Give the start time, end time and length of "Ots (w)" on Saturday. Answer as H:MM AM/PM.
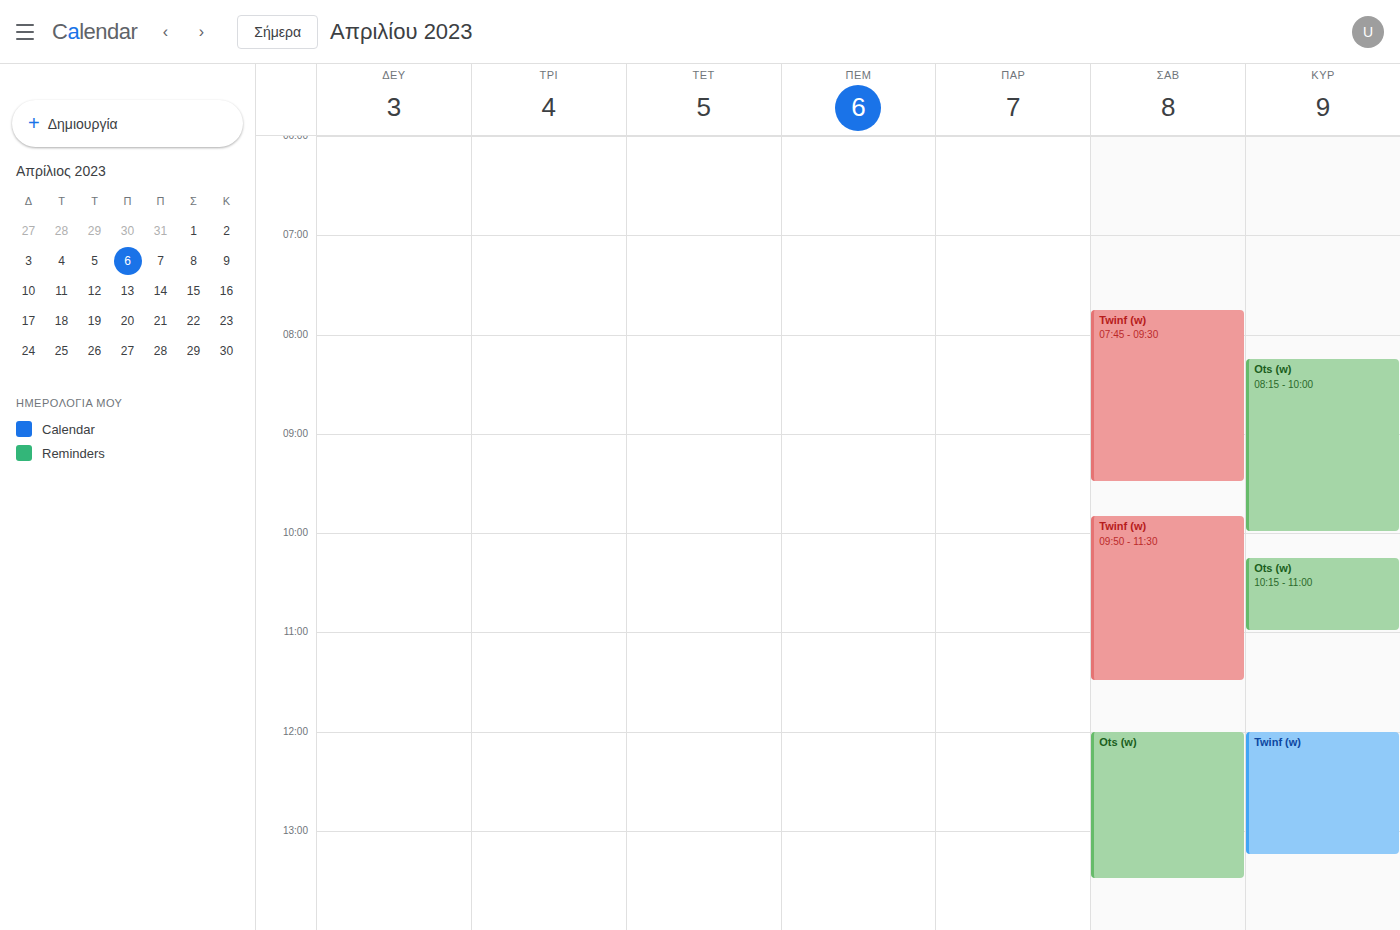
12:00 PM to 1:30 PM, 1 hour 30 minutes